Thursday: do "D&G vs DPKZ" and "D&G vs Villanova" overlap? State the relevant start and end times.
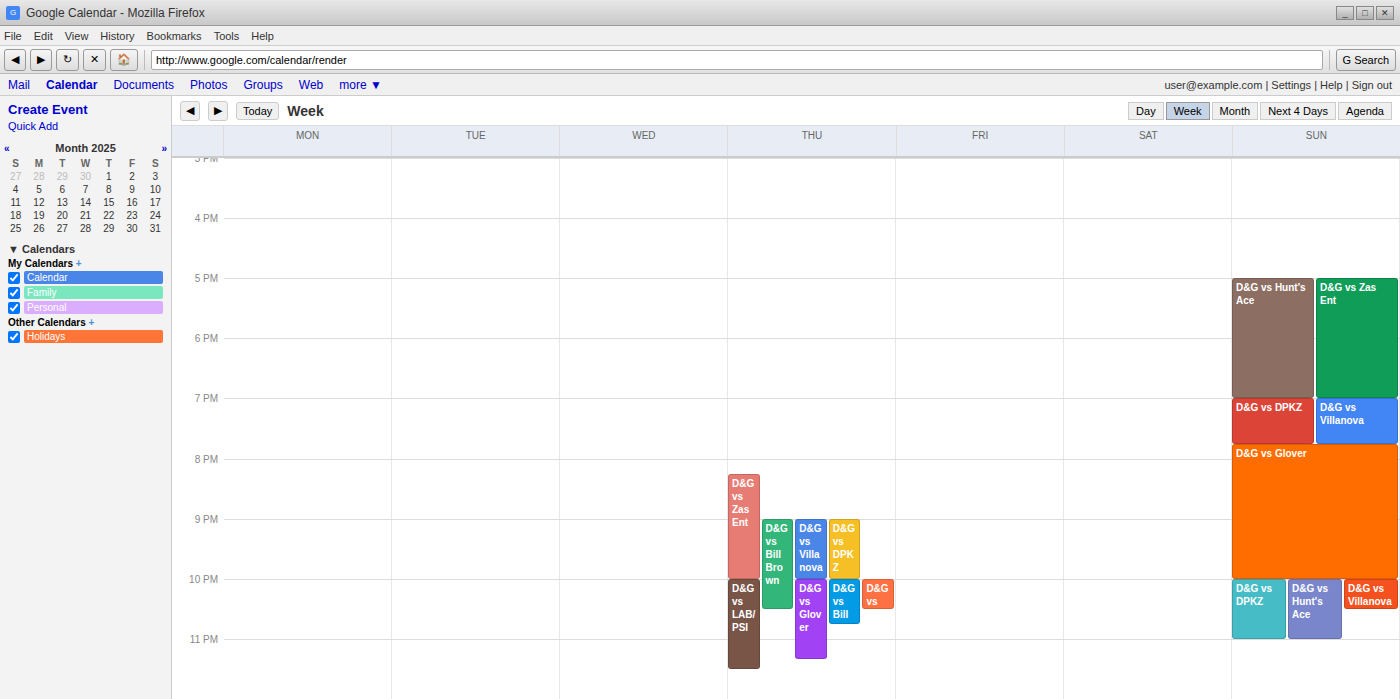
"D&G vs Villanova" runs 9:00 PM to 10:00 PM, inside "D&G vs DPKZ" -- they overlap.